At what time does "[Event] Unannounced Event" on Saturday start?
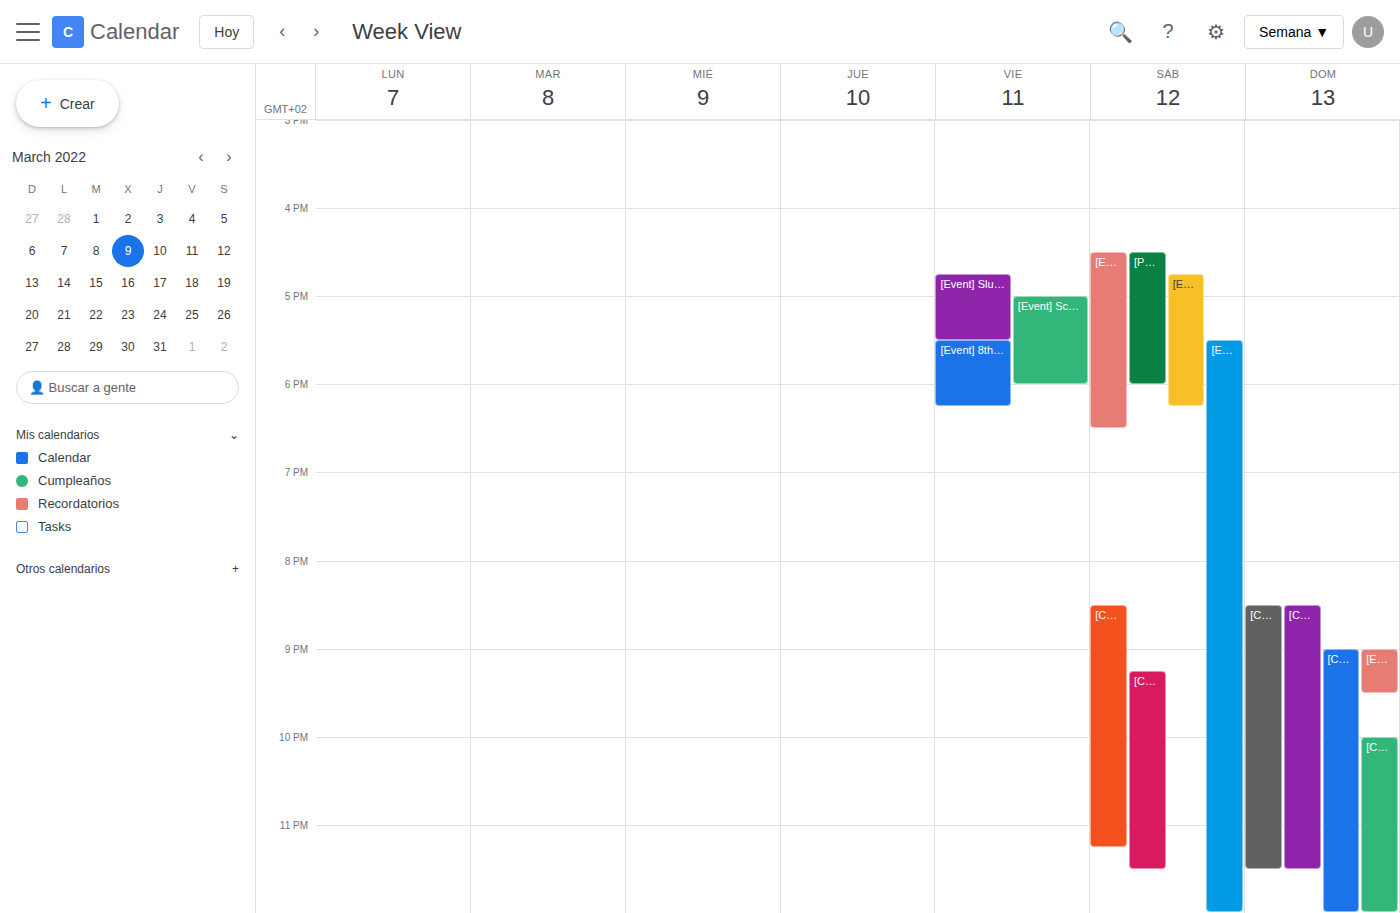
5:30 PM